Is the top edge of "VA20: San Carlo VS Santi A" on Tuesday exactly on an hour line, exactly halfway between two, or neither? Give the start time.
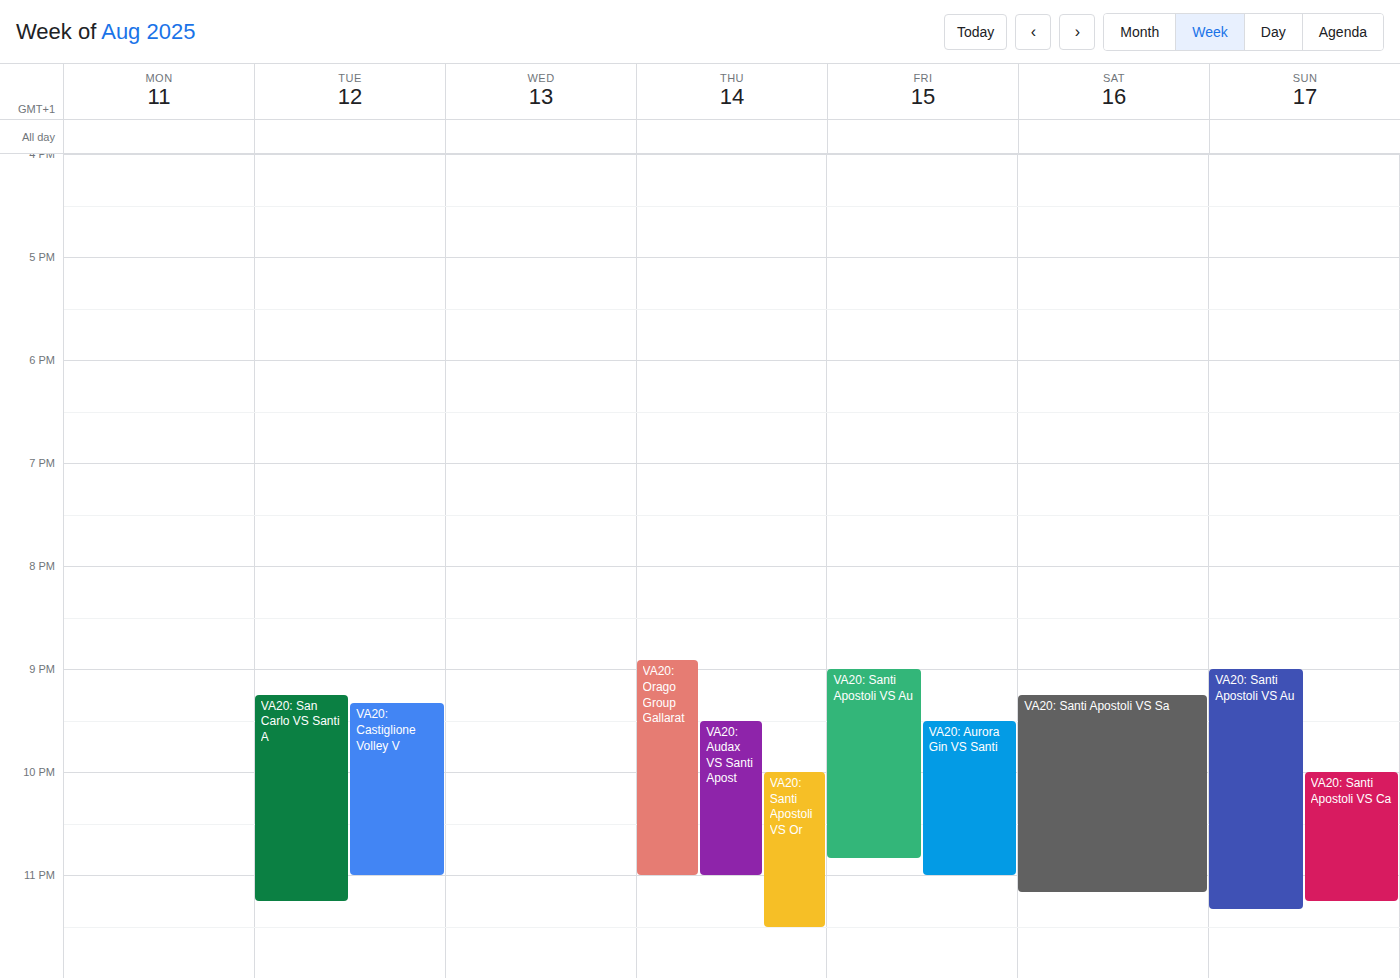
9:15 PM -- neither: a quarter of the way from the 9 PM line to the 10 PM line.